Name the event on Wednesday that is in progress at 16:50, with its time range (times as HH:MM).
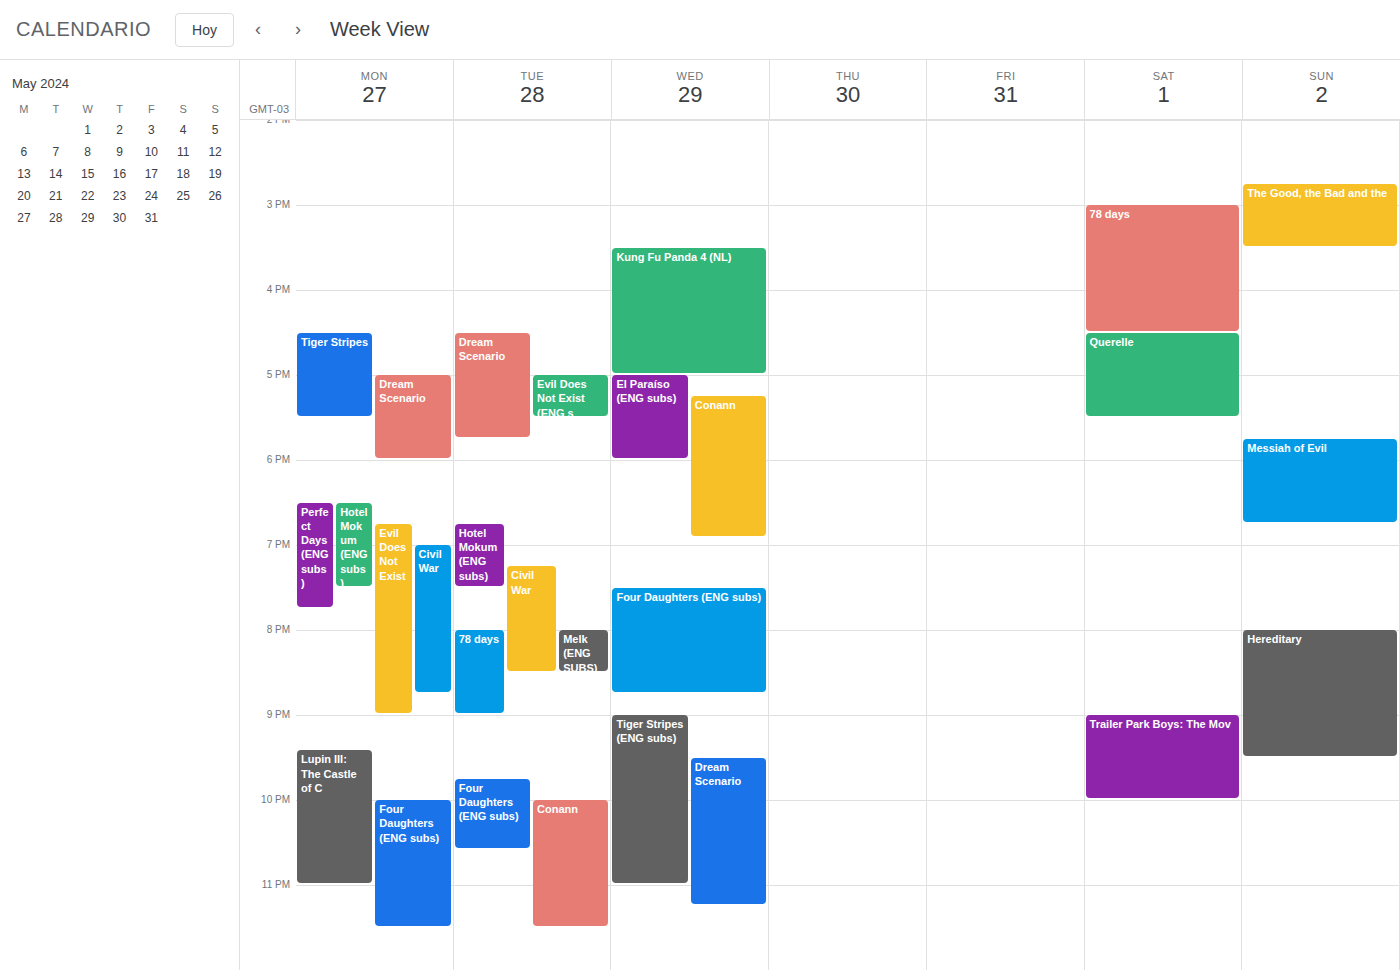
"Kung Fu Panda 4 (NL)", 15:30 to 17:00